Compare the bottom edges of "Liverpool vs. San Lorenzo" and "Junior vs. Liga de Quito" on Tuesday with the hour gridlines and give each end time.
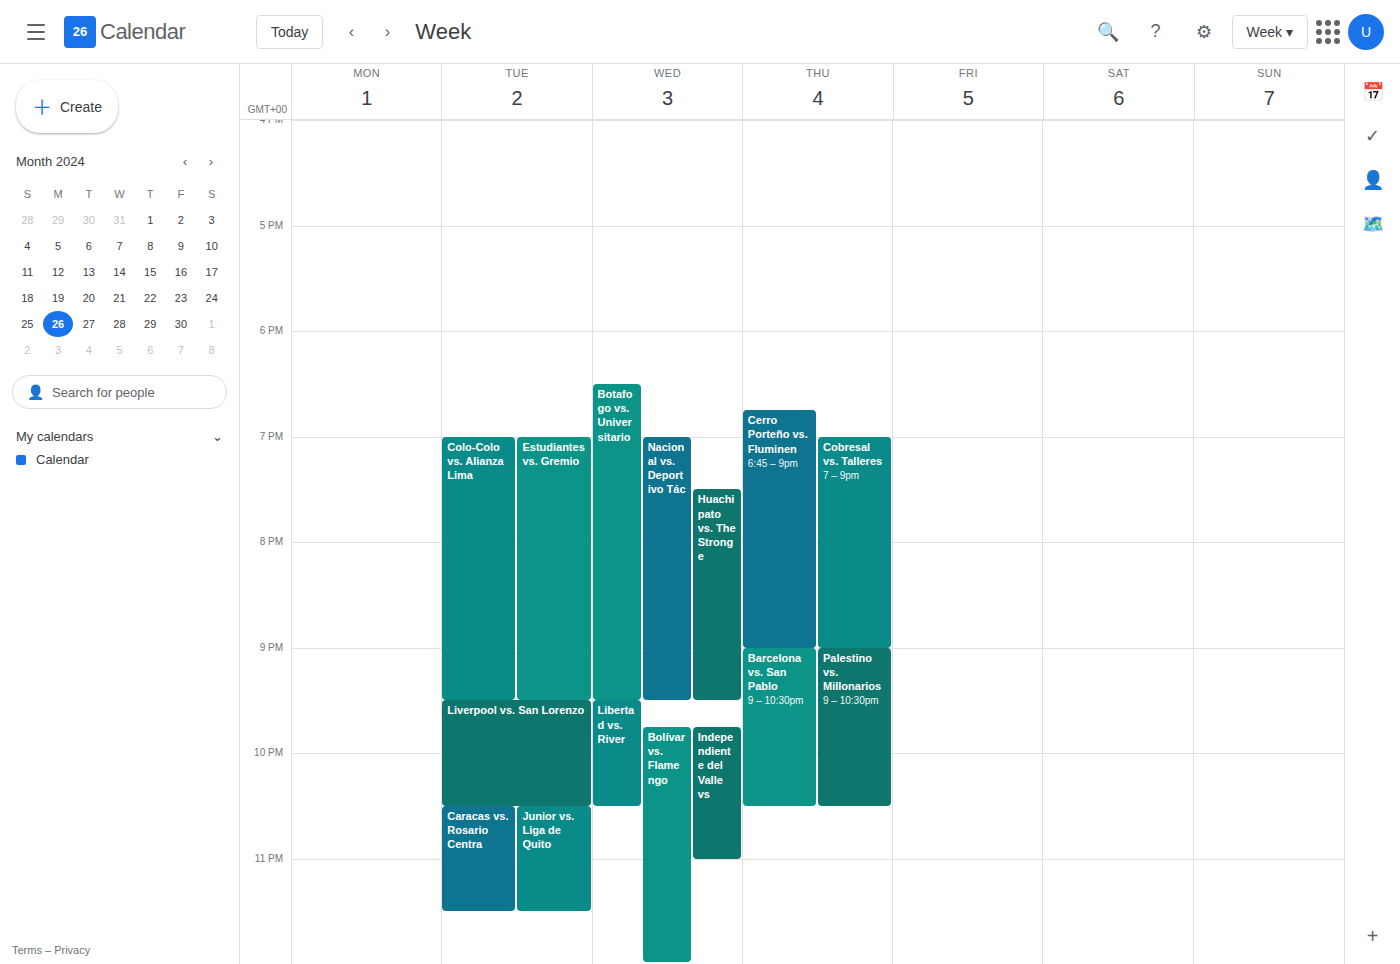
"Liverpool vs. San Lorenzo": 10:30 PM, halfway between the 10 PM and 11 PM lines. "Junior vs. Liga de Quito": 11:30 PM, halfway between the 11 PM and 12 AM lines.